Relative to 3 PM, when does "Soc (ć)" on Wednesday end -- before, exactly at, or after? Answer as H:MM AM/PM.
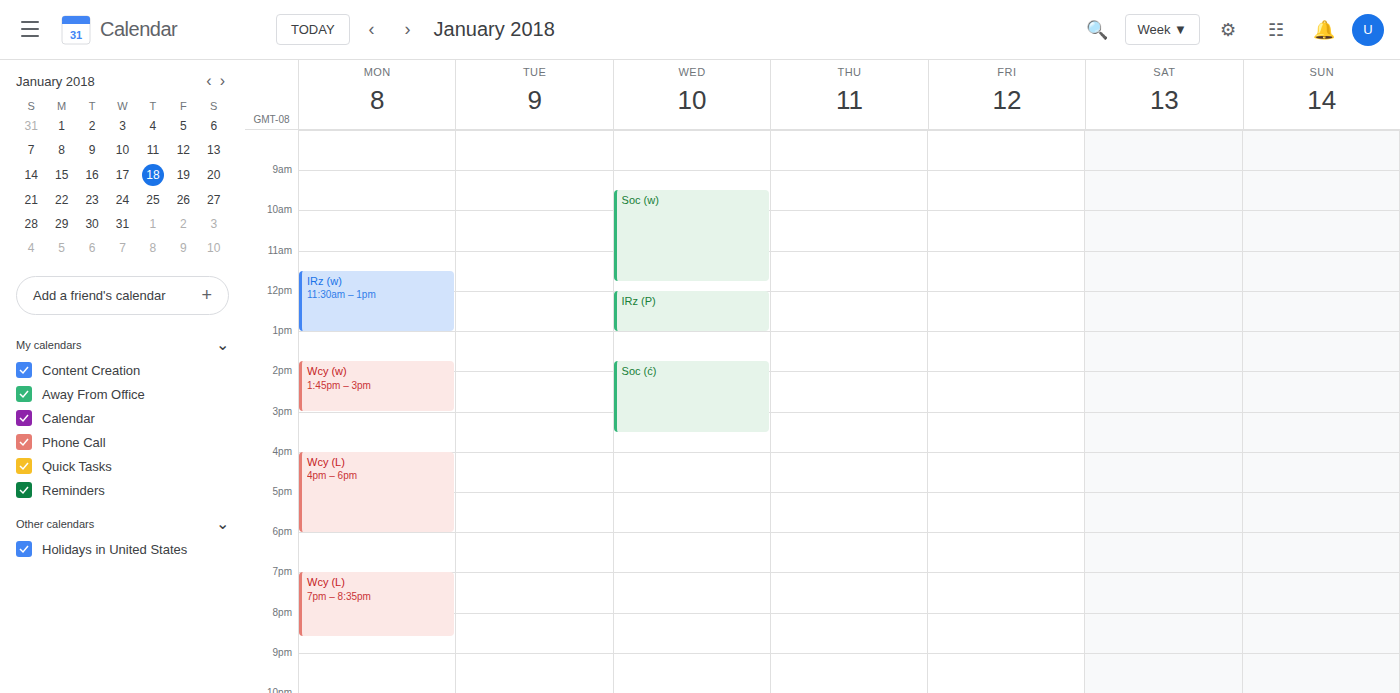
3:30 PM -- after 3 PM, 30 minutes below the 3 PM line.